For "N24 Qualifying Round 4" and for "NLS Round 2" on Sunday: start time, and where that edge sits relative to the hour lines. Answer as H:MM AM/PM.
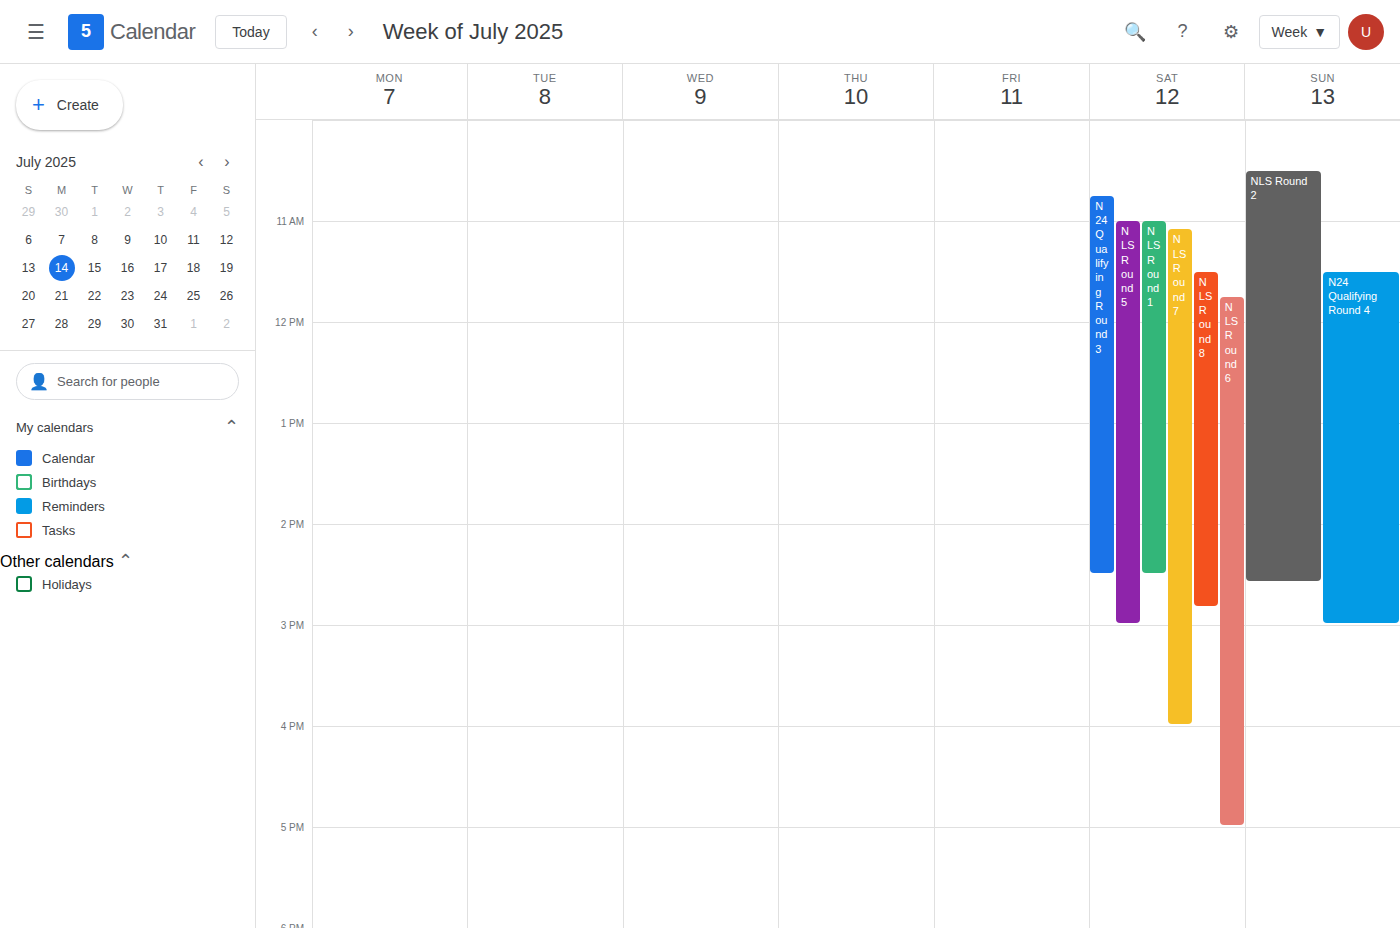
"N24 Qualifying Round 4": 11:30 AM, halfway between the 11 AM and 12 PM lines. "NLS Round 2": 10:30 AM, halfway between the 10 AM and 11 AM lines.